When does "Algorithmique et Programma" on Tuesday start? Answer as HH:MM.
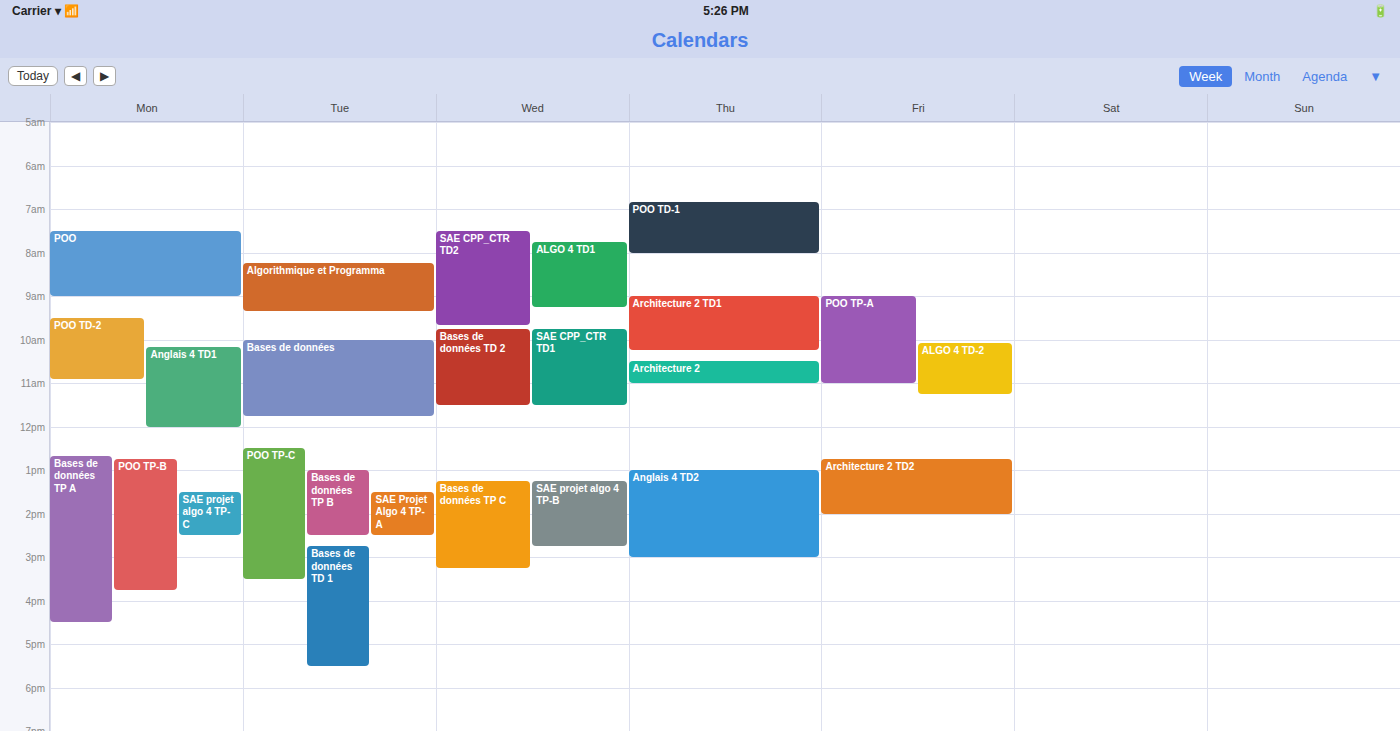
08:15